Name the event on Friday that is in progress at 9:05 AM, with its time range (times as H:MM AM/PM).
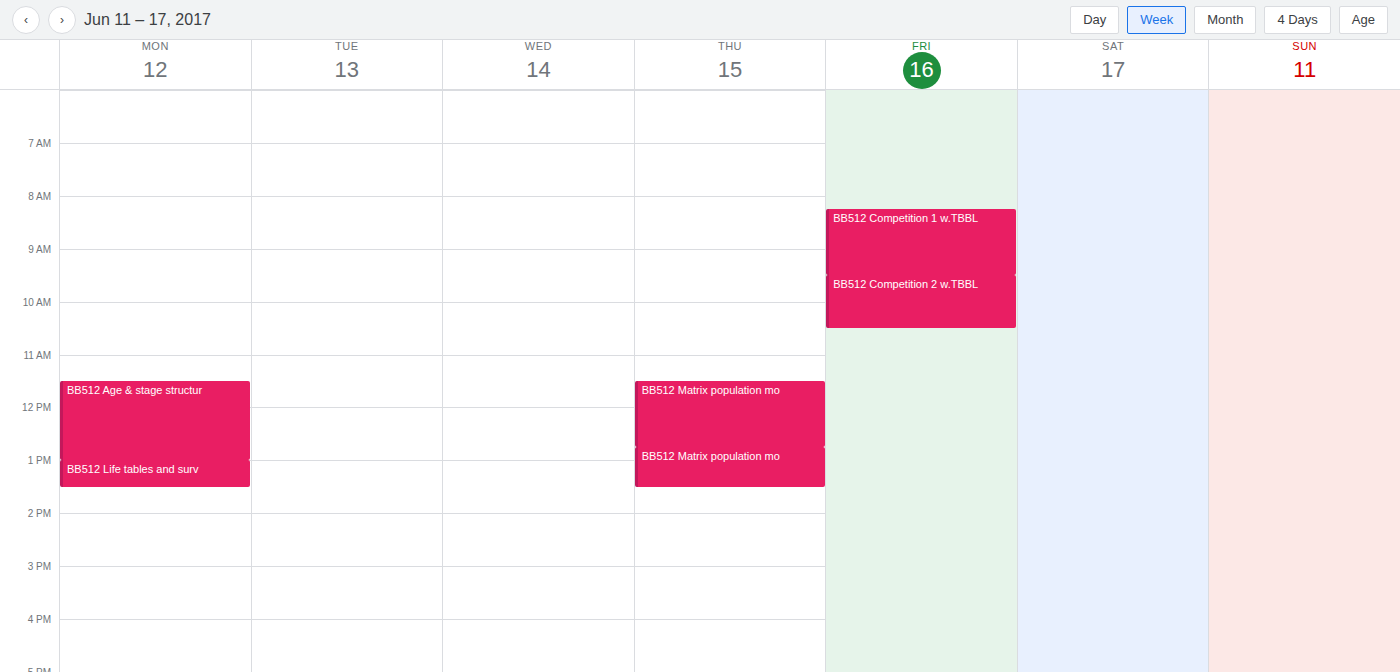
"BB512 Competition 1 w.TBBL", 8:15 AM to 9:30 AM